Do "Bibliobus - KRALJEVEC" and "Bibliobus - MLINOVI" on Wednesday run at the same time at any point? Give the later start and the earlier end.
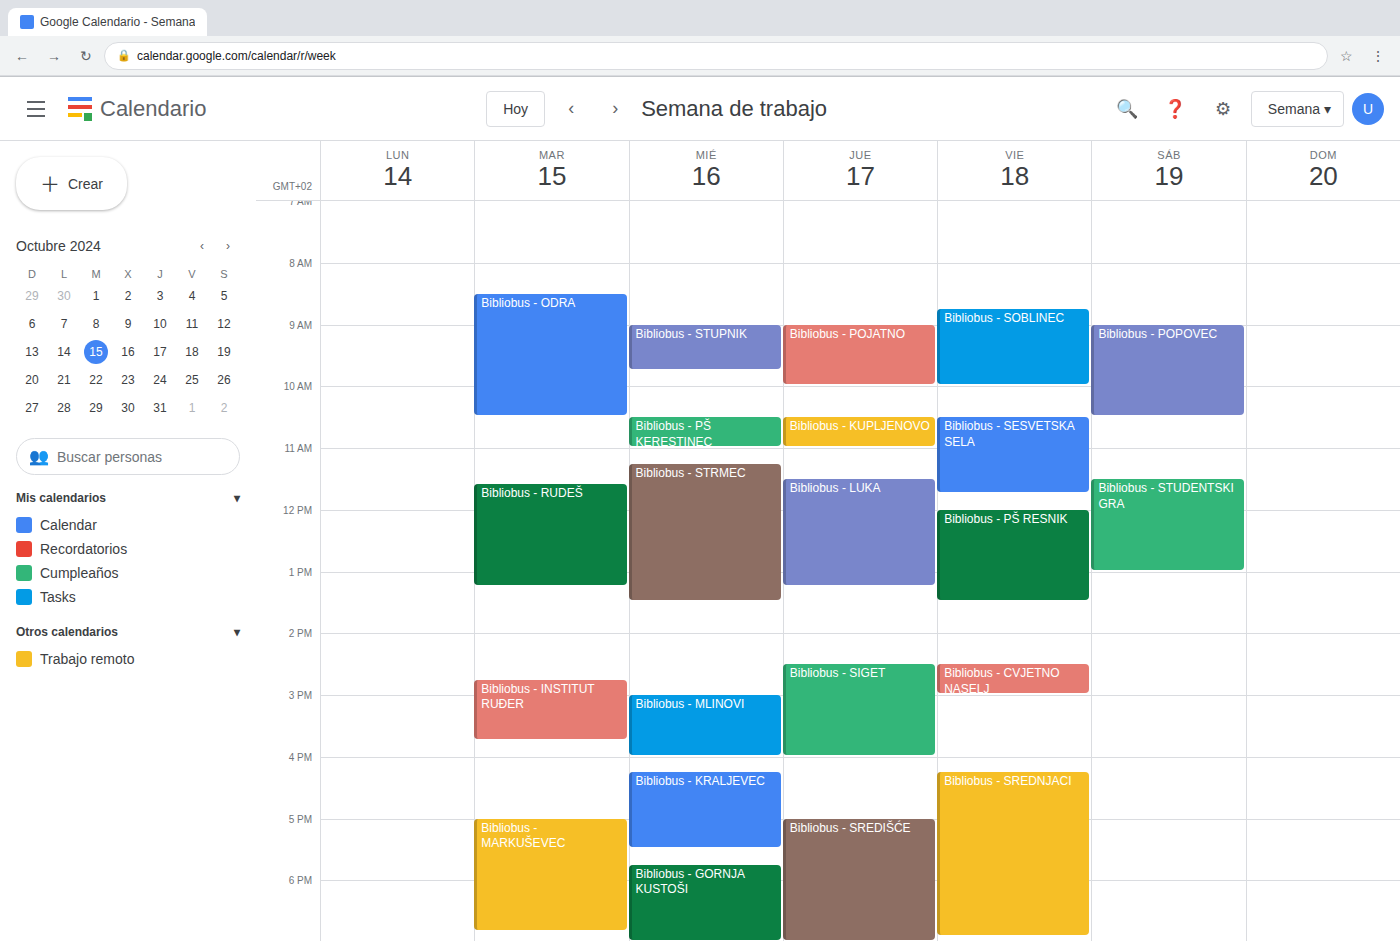
"Bibliobus - MLINOVI" ends at 4:00 PM and "Bibliobus - KRALJEVEC" starts at 4:15 PM -- no overlap.